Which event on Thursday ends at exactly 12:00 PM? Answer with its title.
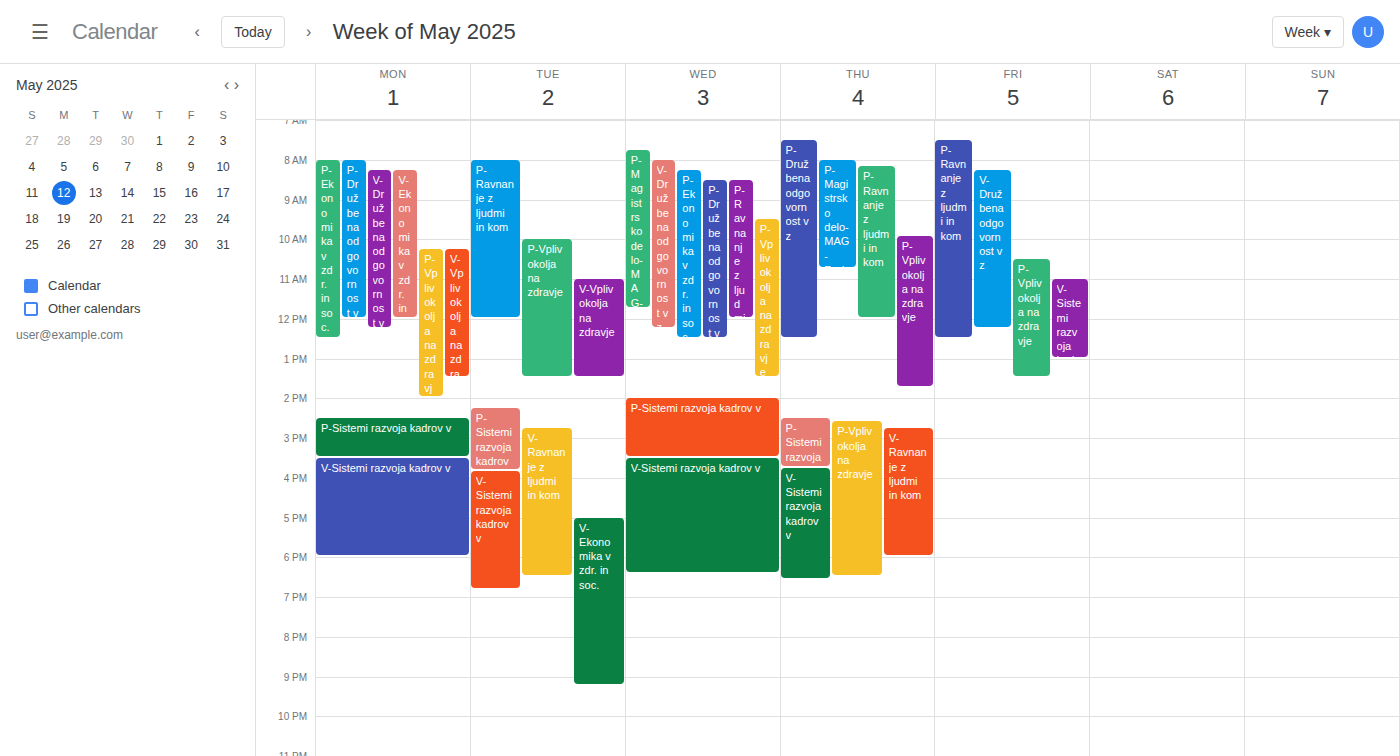
"P-Ravnanje z ljudmi in kom"